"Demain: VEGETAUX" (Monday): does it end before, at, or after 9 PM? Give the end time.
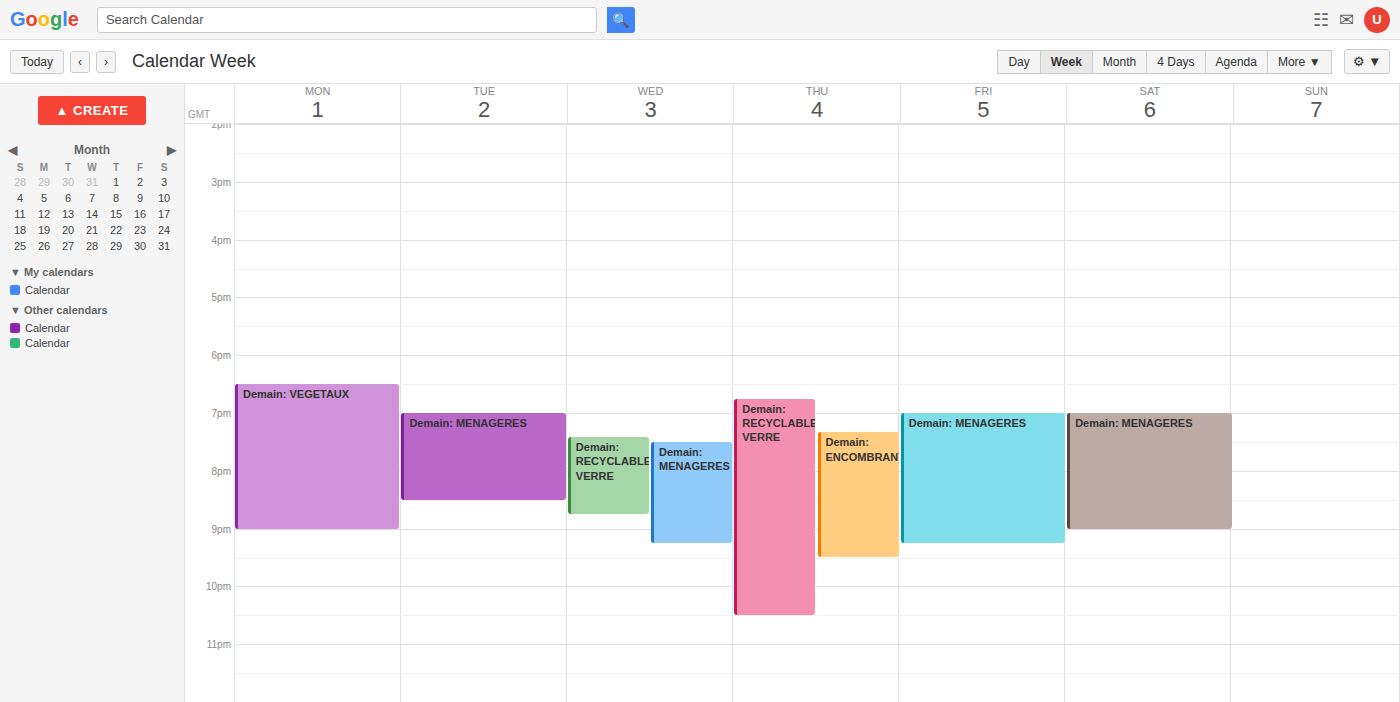
9:00 PM -- exactly at 9 PM, on the 9 PM line.